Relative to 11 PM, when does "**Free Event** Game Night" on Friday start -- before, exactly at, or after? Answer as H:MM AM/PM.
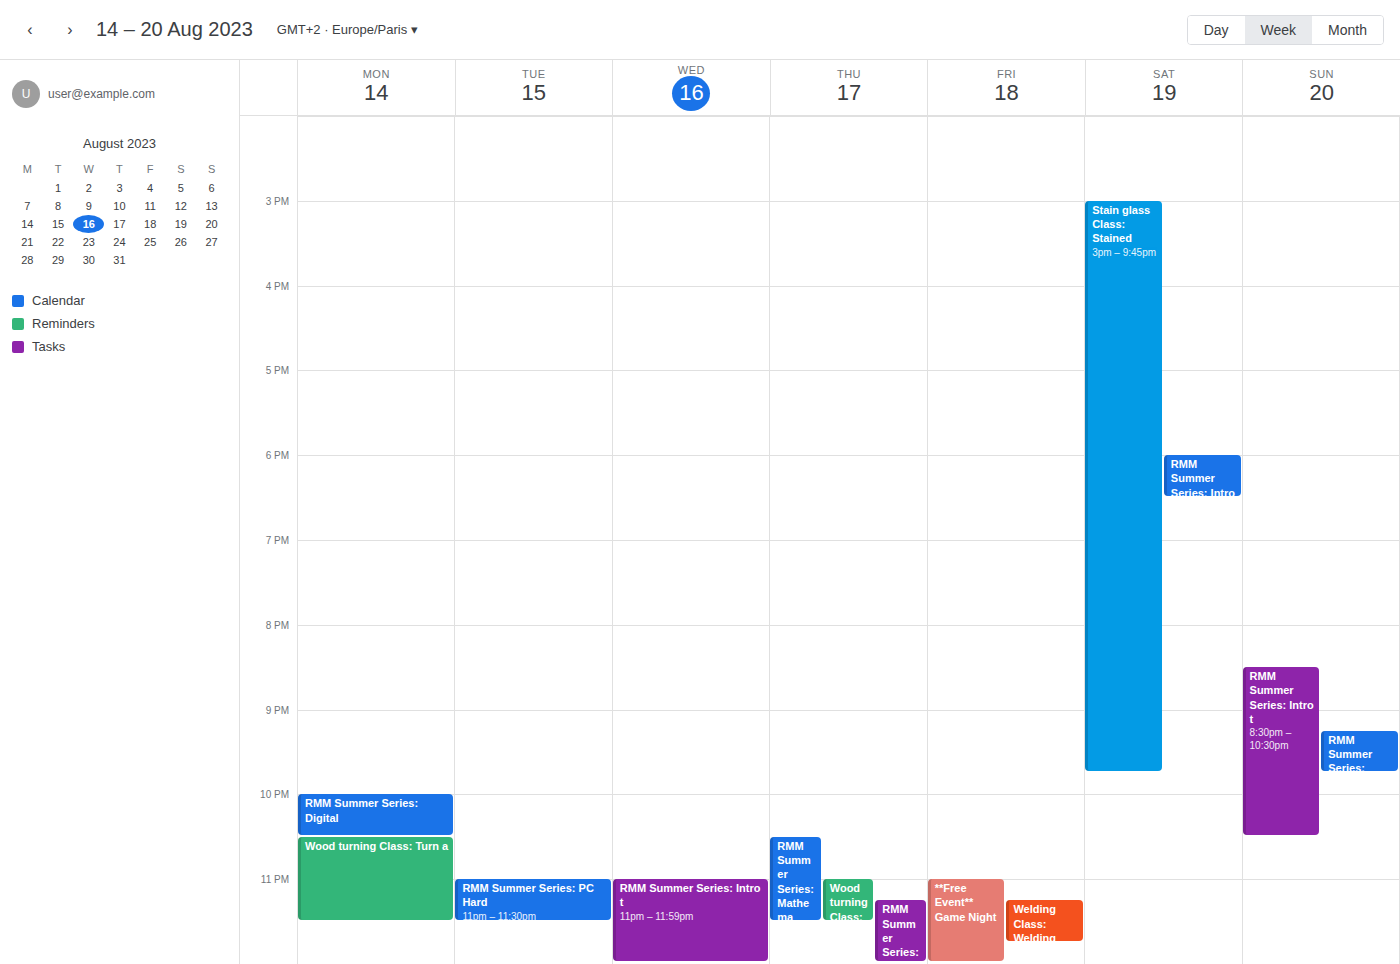
11:00 PM -- exactly at 11 PM, on the 11 PM line.